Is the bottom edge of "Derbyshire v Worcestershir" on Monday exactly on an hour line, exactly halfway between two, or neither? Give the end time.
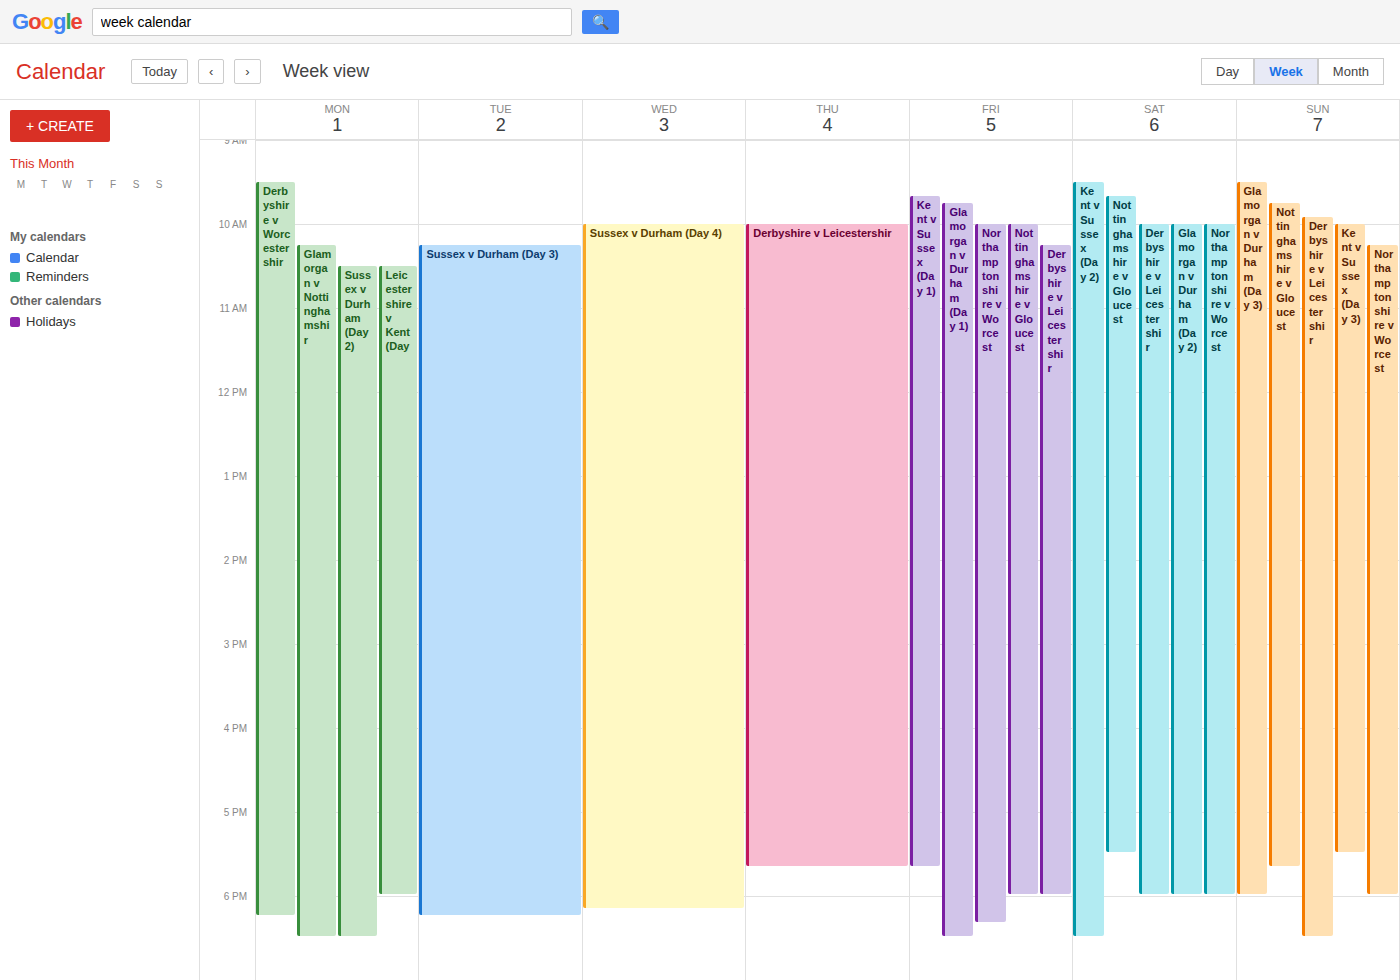
6:15 PM -- neither: a quarter of the way from the 6 PM line to the 7 PM line.